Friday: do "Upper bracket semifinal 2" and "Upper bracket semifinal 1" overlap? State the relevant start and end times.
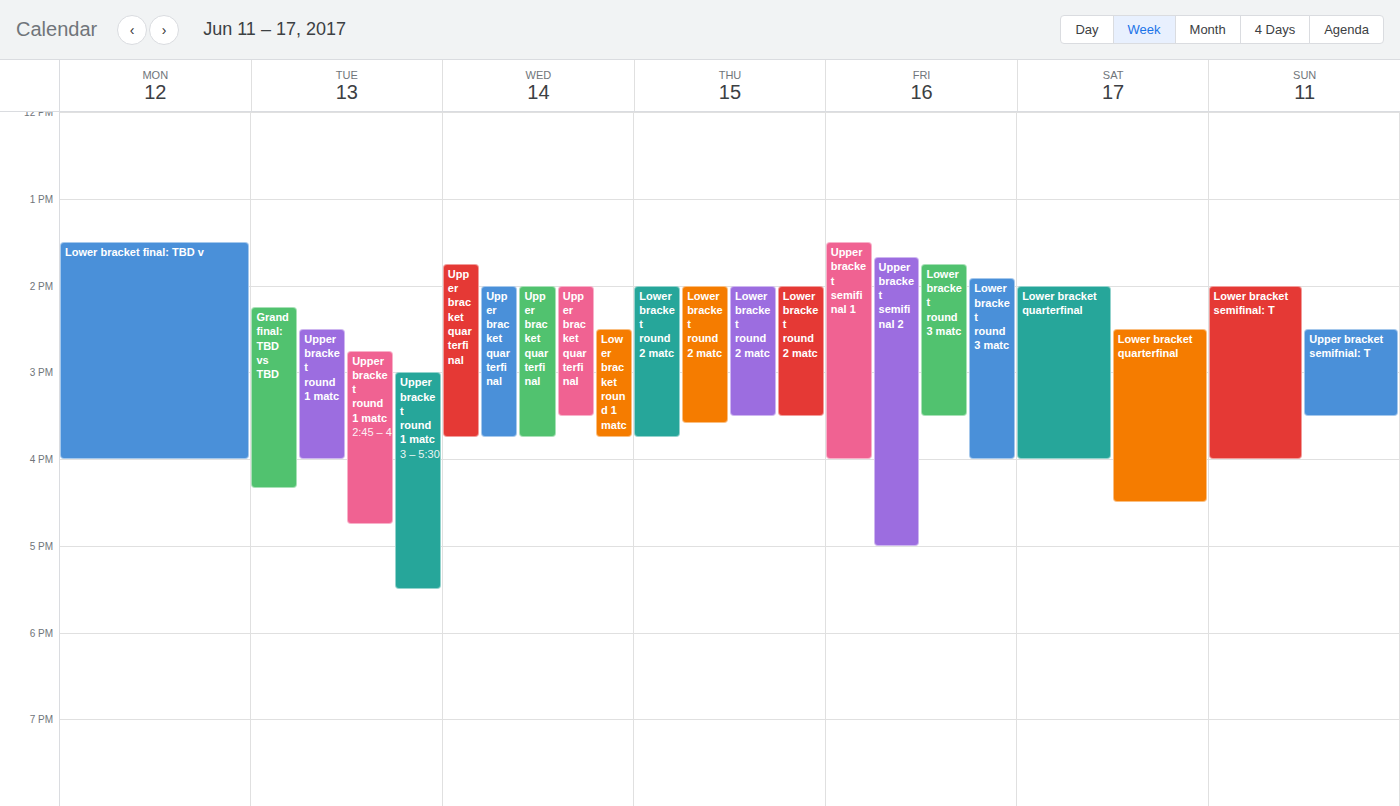
"Upper bracket semifinal 2" starts at 1:40 PM, before "Upper bracket semifinal 1" ends at 4:00 PM -- they overlap.